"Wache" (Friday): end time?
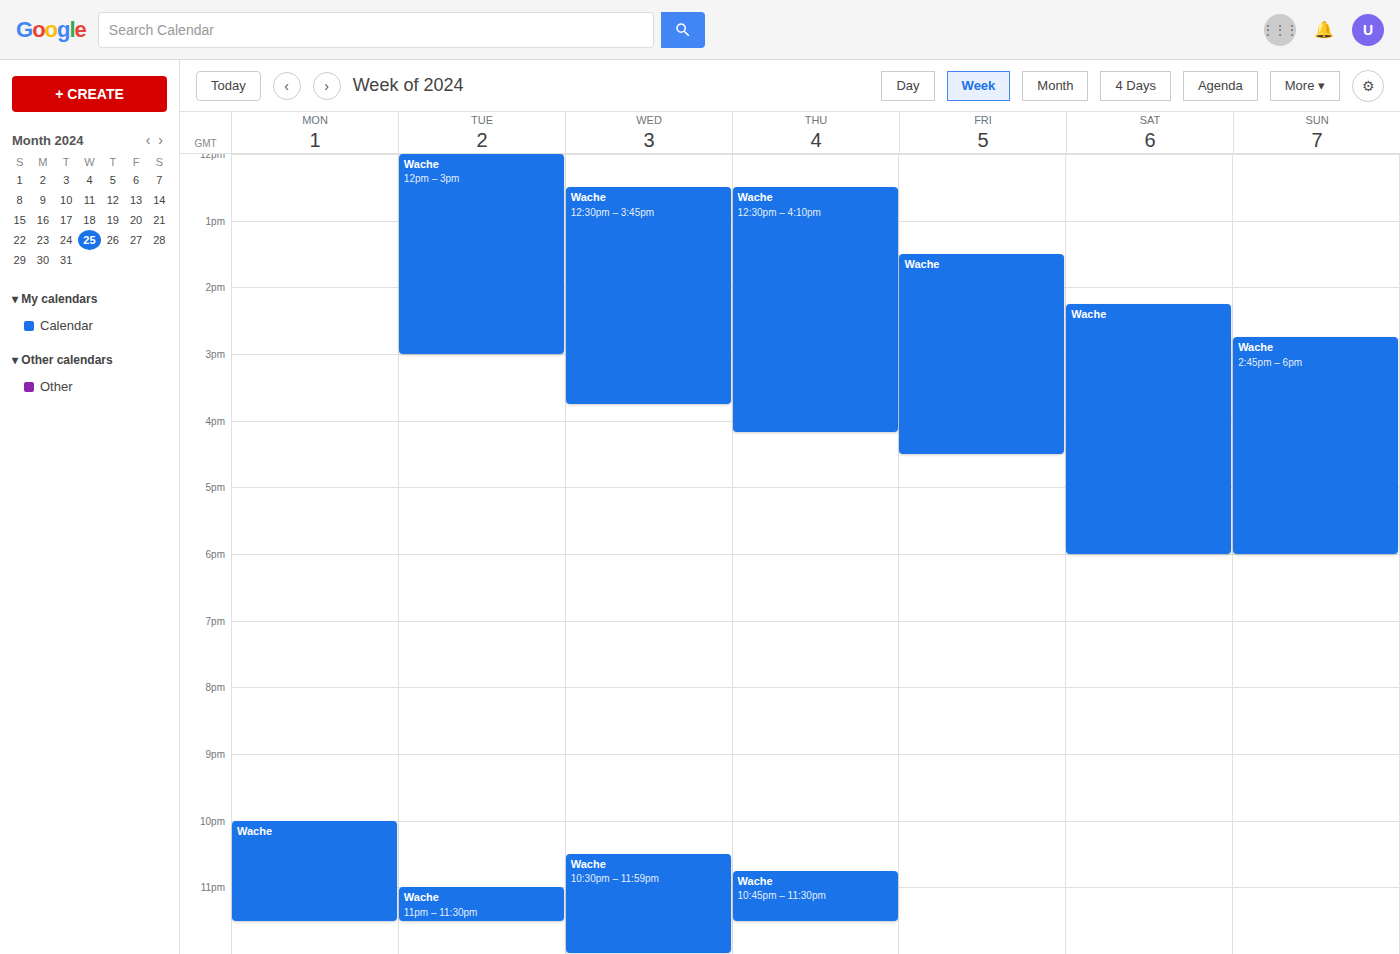
4:30 PM